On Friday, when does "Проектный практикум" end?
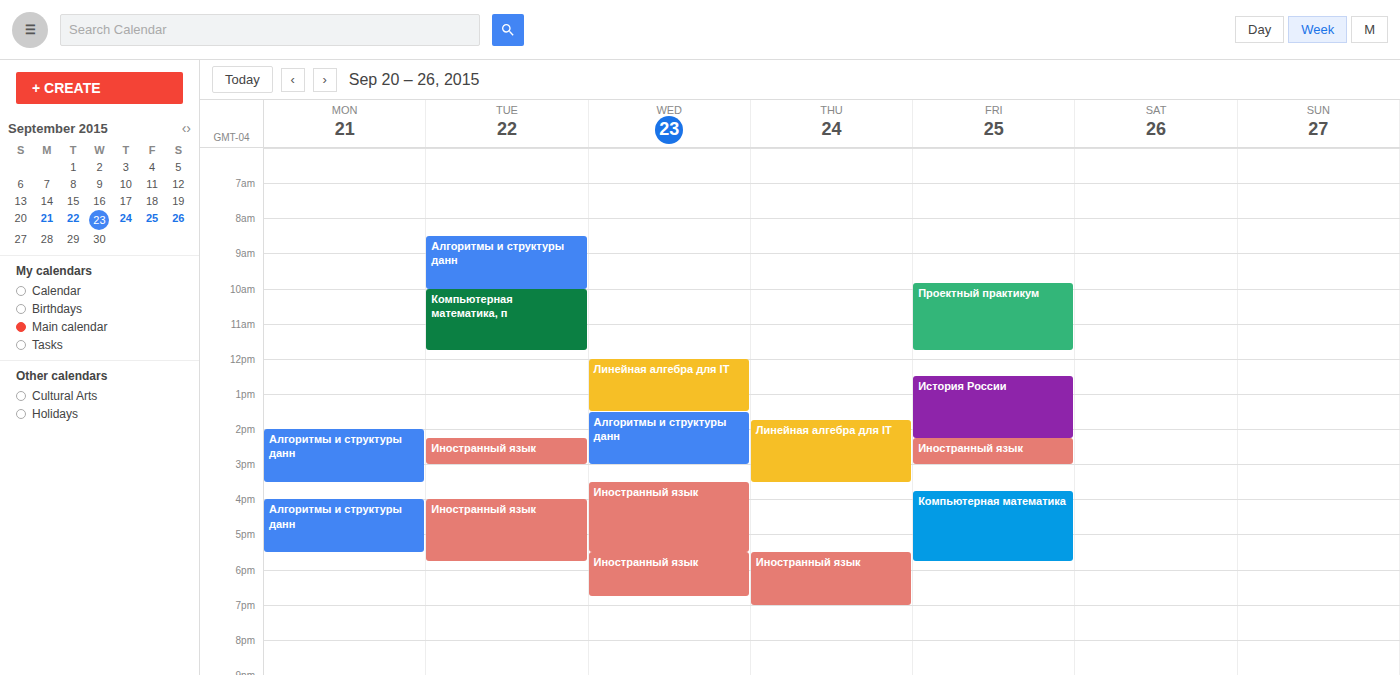
11:45 AM